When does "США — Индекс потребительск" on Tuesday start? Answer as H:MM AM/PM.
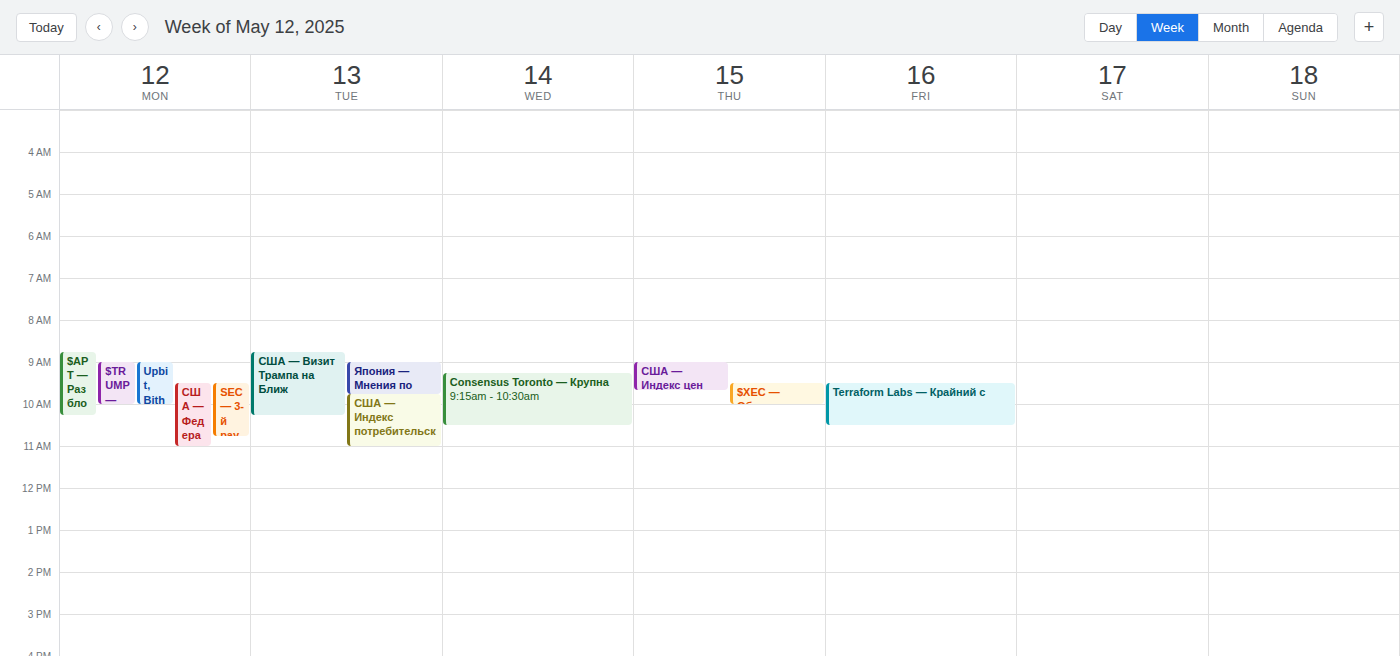
9:45 AM